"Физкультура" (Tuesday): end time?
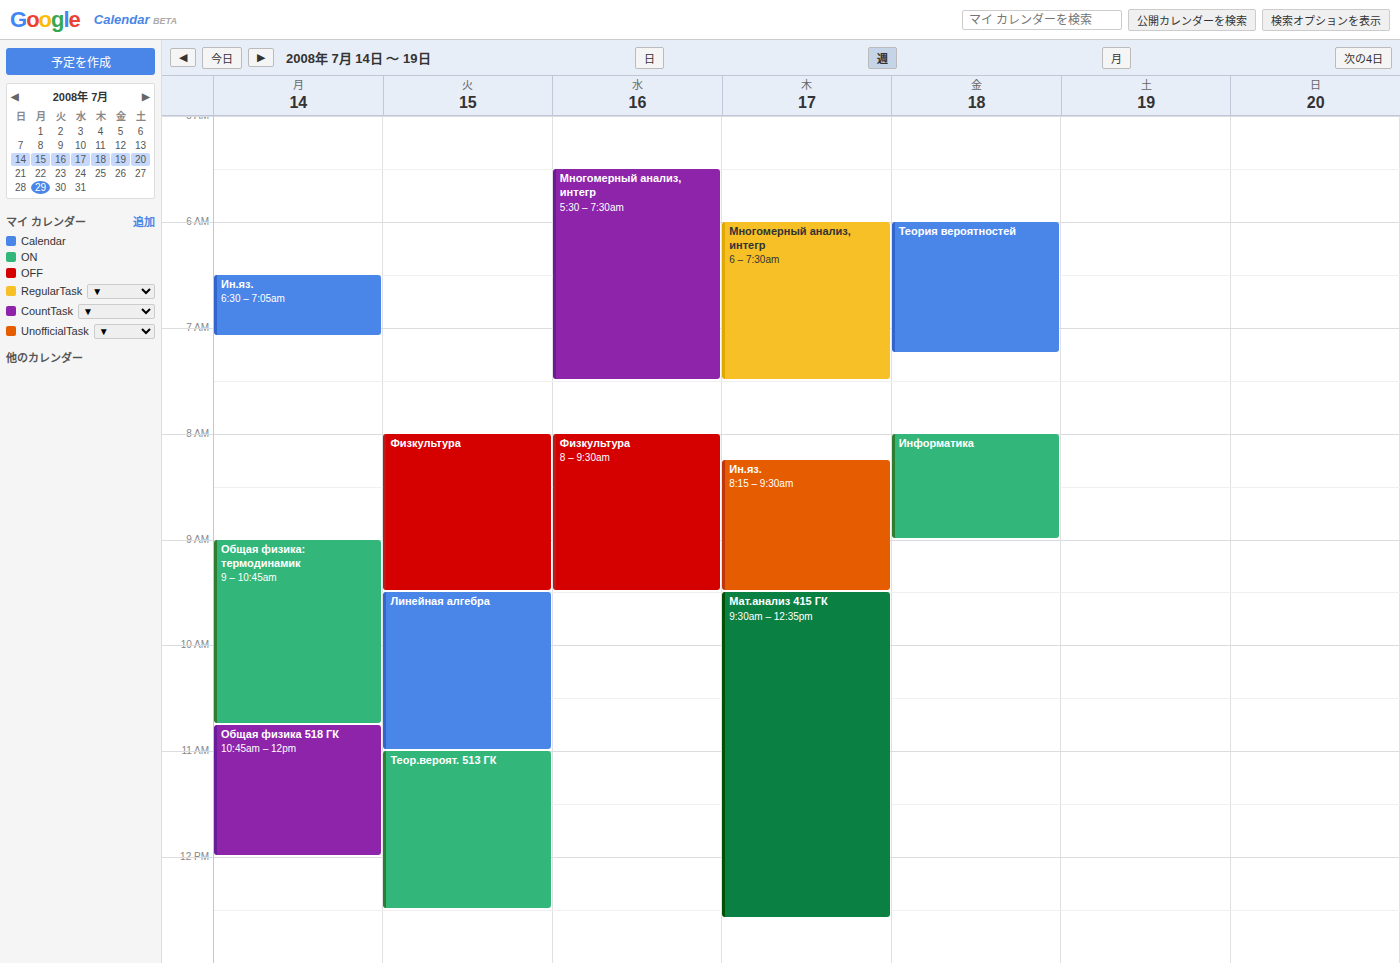
9:30 AM